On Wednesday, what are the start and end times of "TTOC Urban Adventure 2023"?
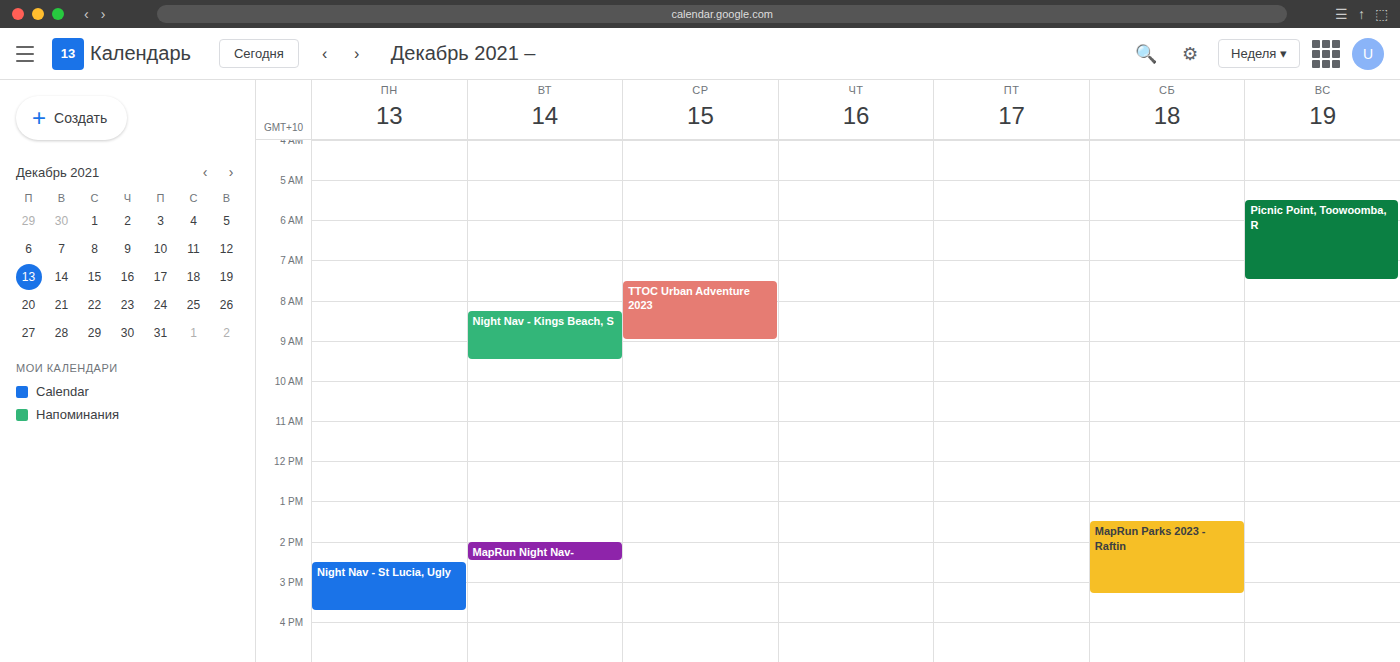
7:30 AM to 9:00 AM